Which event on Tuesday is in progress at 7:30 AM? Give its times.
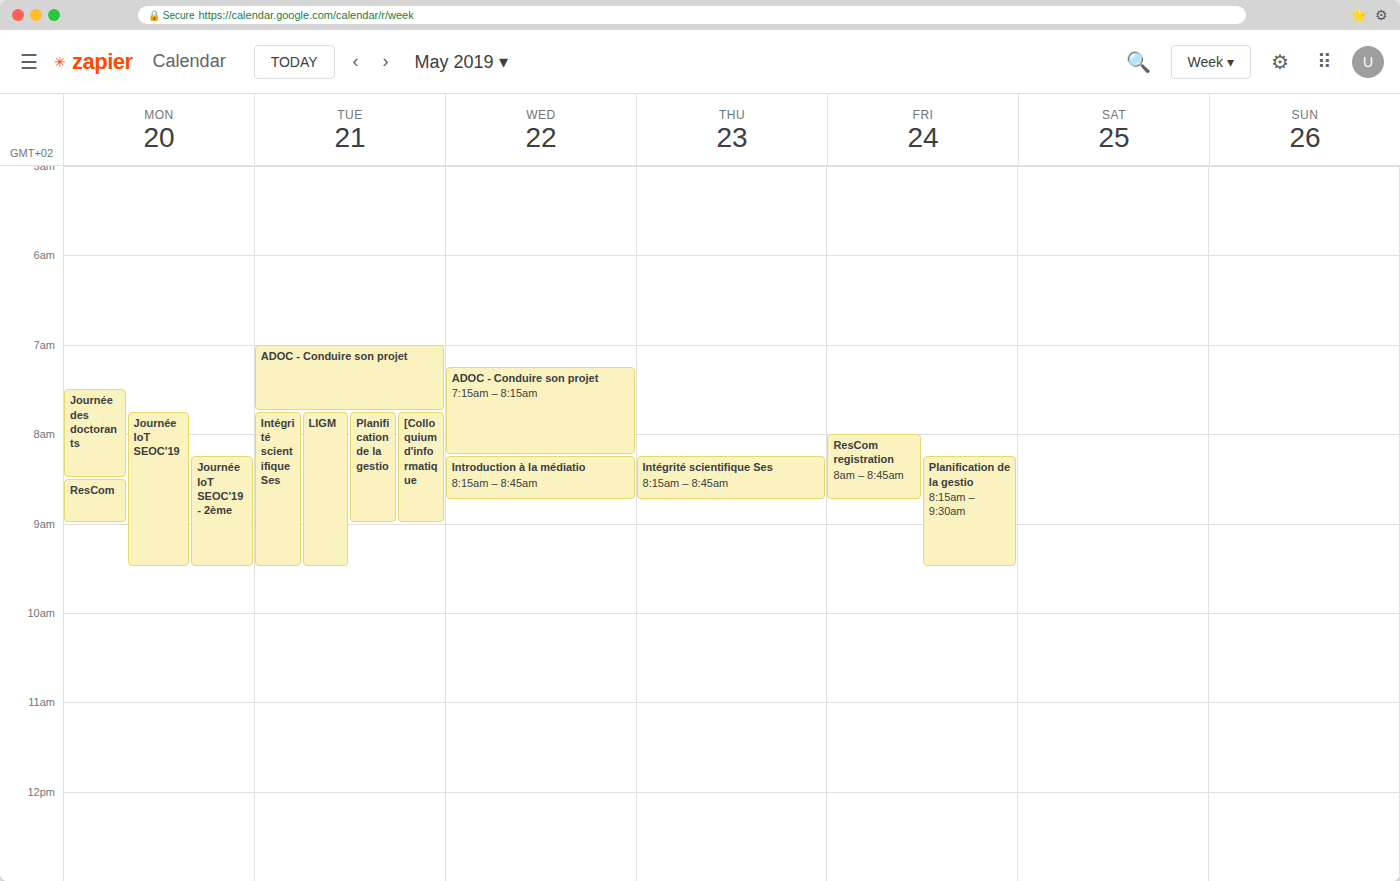
"ADOC - Conduire son projet", 7:00 AM to 7:45 AM